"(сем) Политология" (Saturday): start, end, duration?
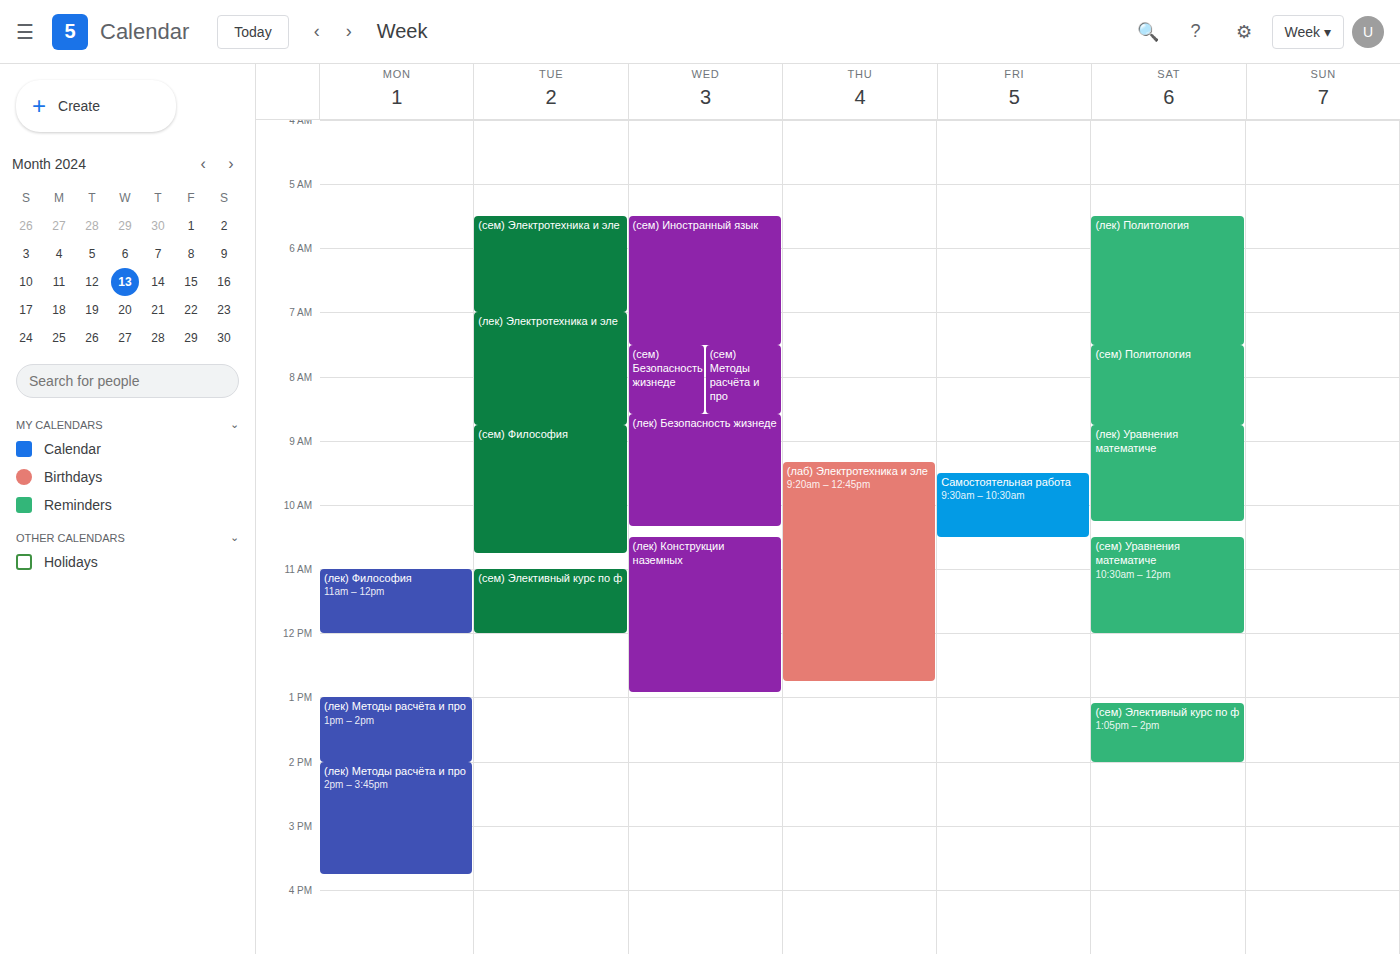
7:30 AM to 8:45 AM, 1 hour 15 minutes